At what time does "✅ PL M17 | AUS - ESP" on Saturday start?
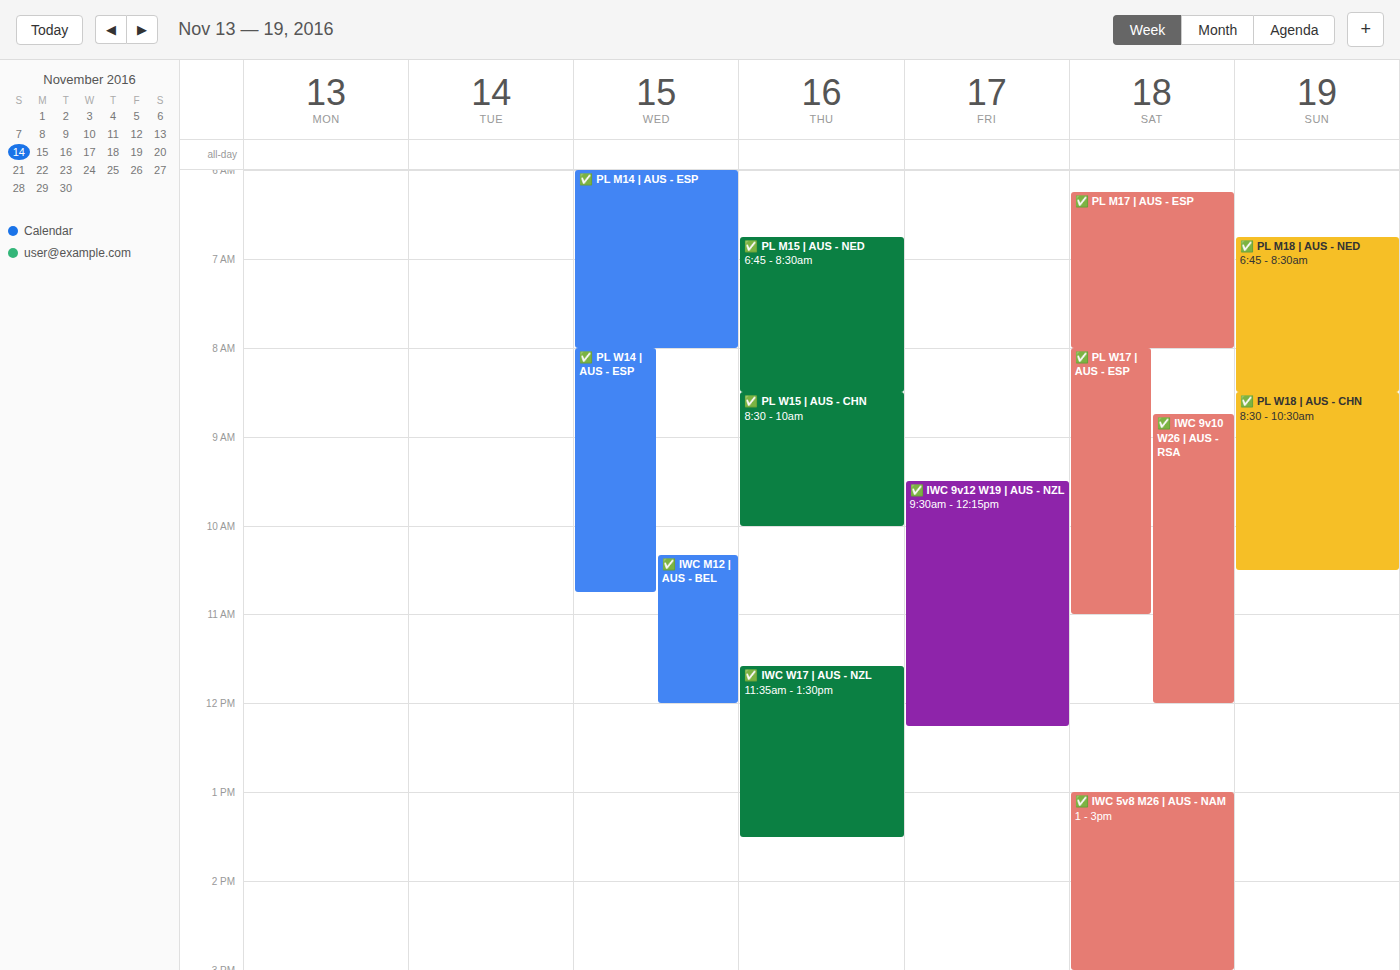
6:15 AM